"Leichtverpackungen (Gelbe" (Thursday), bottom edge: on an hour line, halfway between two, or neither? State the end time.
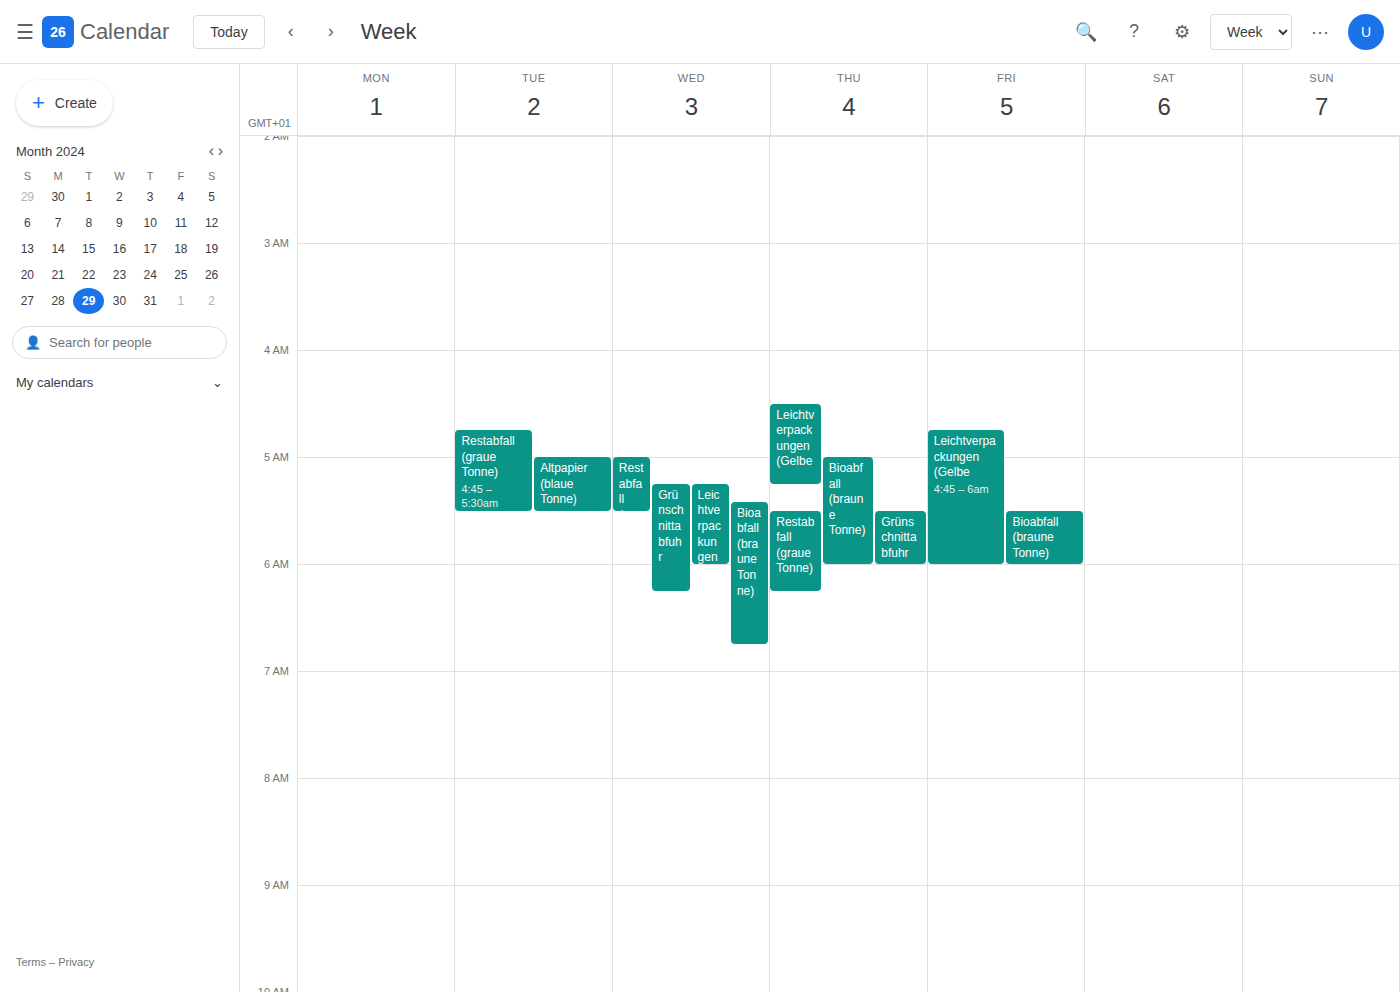
05:15 -- neither: a quarter of the way from the 05:00 line to the 06:00 line.